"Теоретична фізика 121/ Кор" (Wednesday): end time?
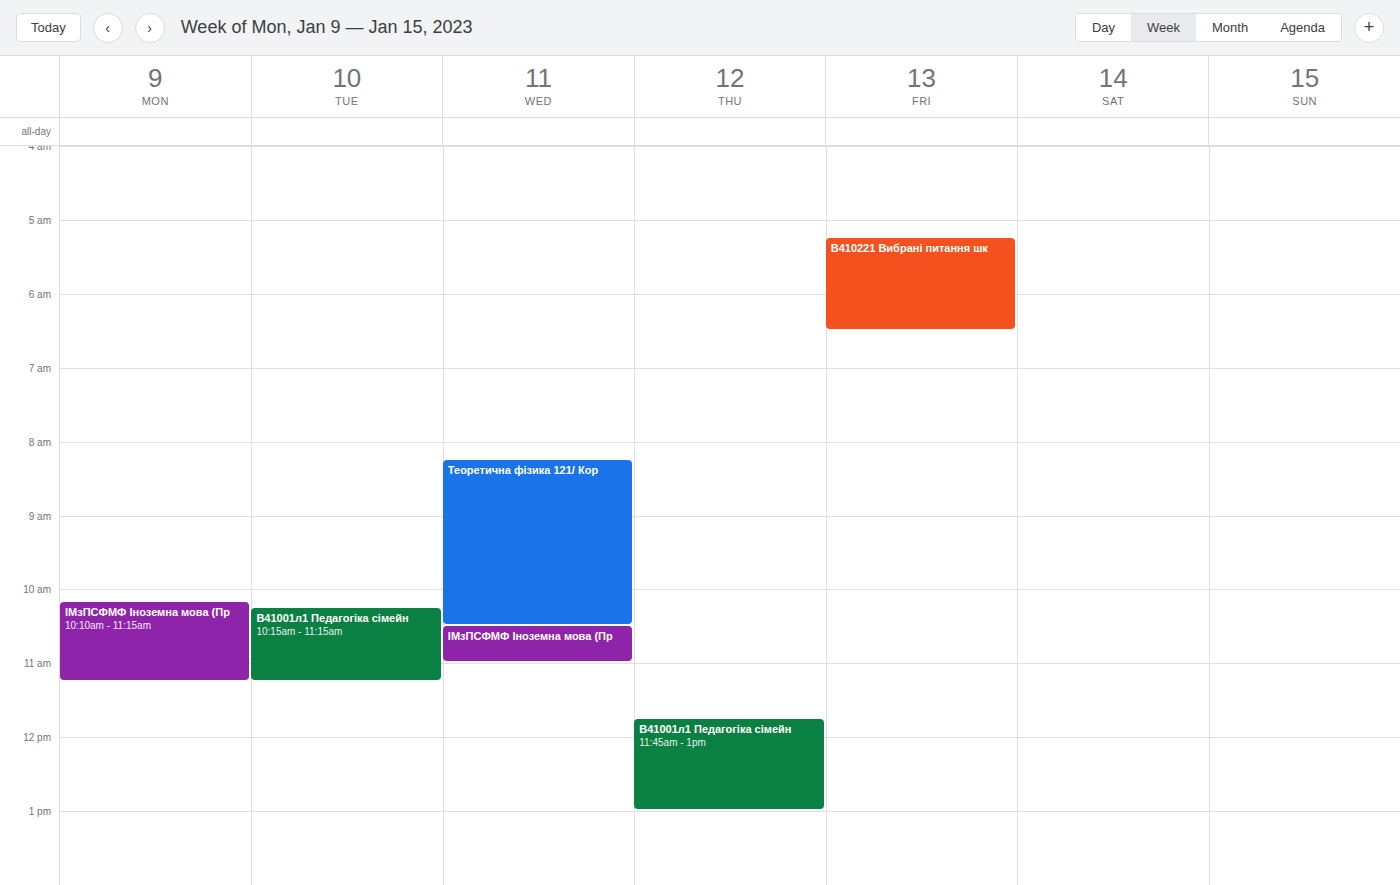
10:30 AM